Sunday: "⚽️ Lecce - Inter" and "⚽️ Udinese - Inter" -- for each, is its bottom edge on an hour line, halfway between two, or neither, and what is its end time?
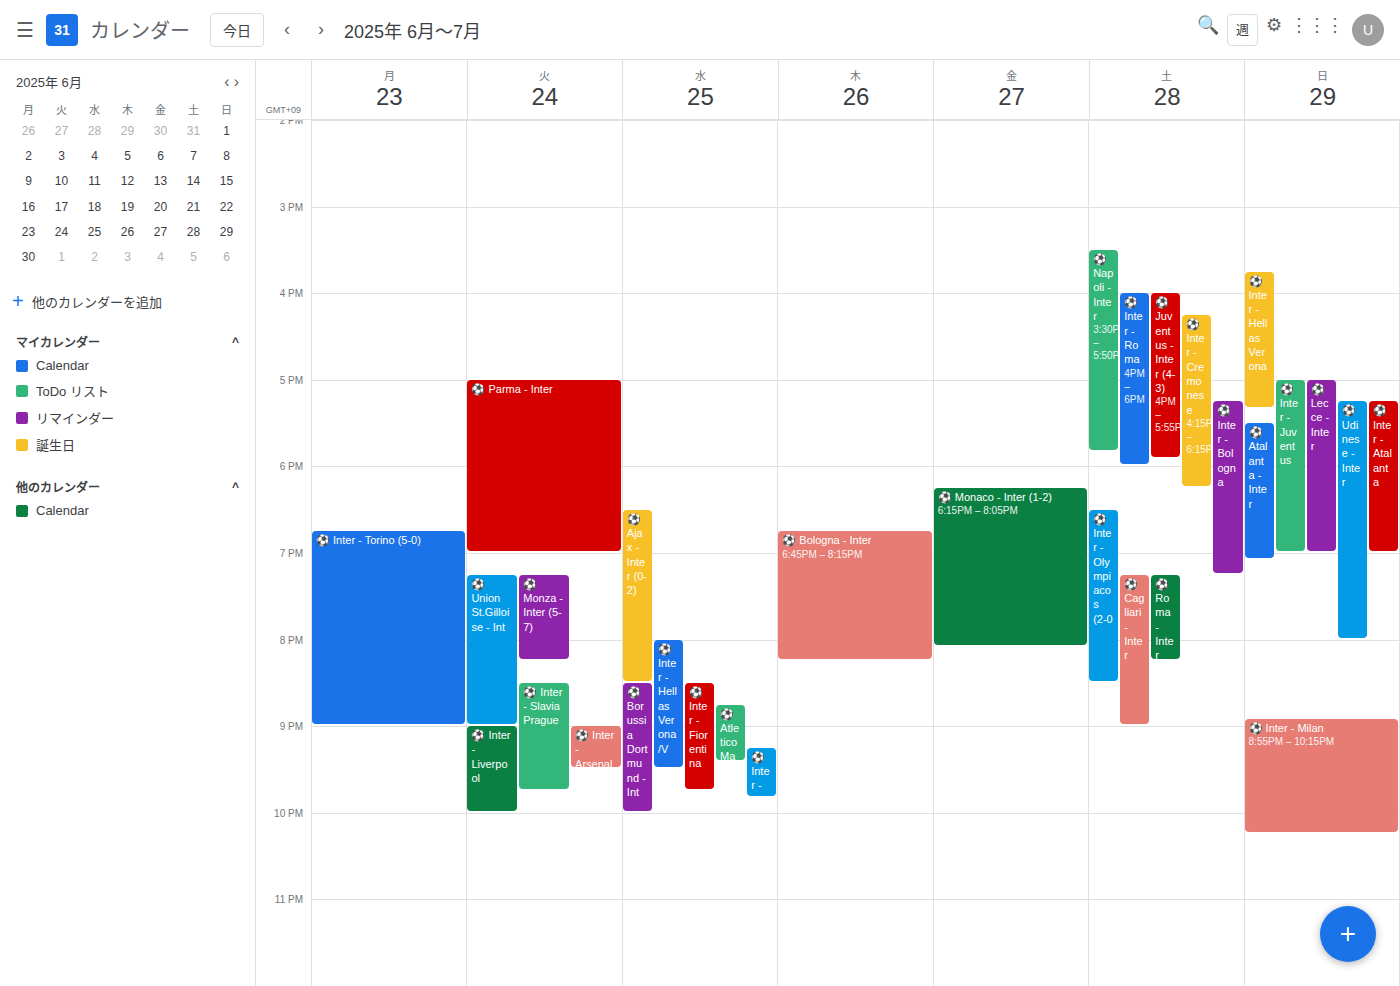
"⚽️ Lecce - Inter": 7:00 PM, exactly on the 7 PM line. "⚽️ Udinese - Inter": 8:00 PM, exactly on the 8 PM line.